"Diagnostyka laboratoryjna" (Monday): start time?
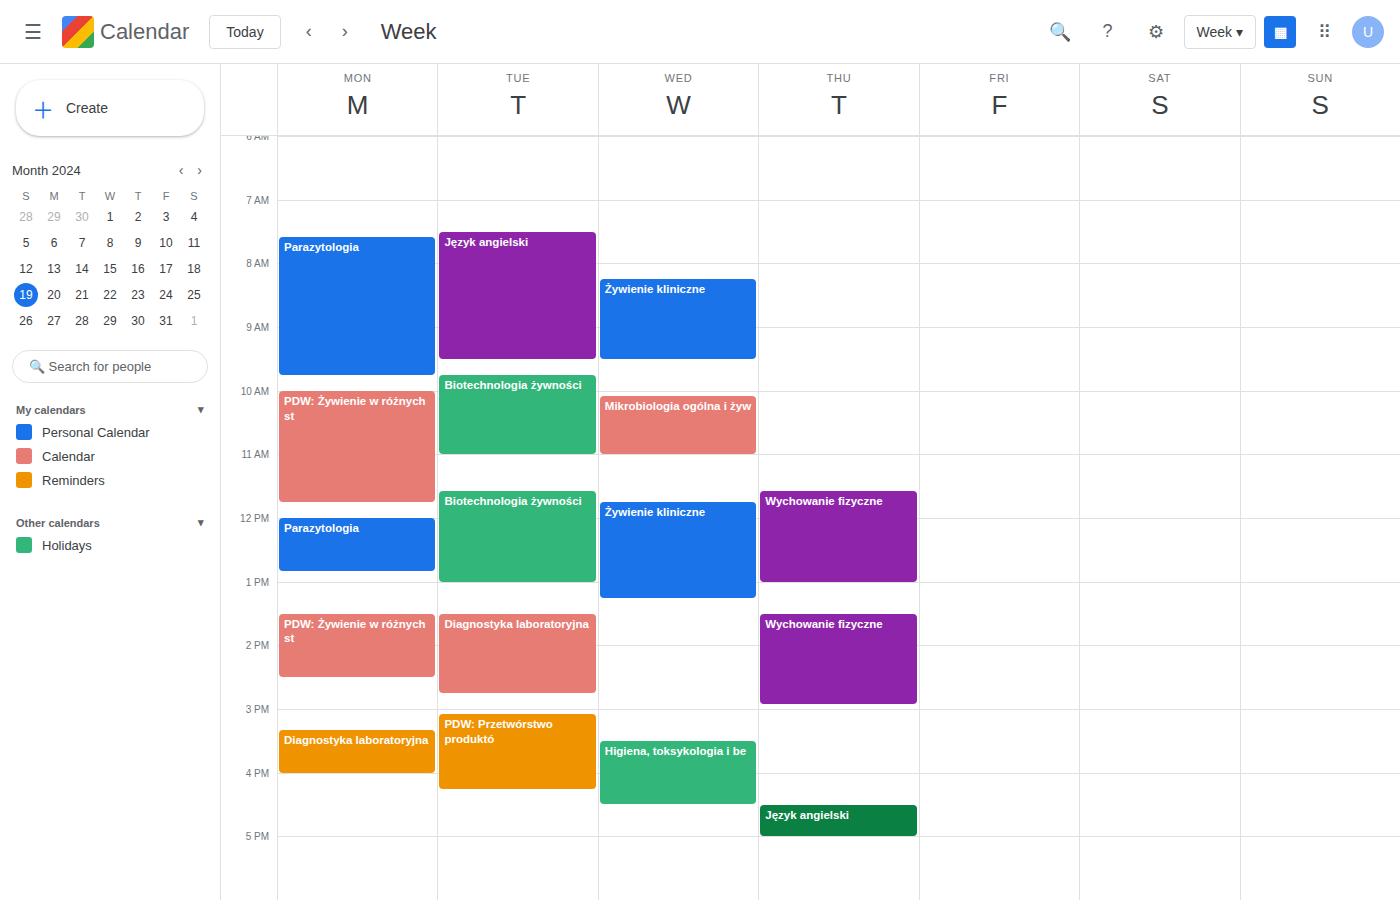
3:20 PM